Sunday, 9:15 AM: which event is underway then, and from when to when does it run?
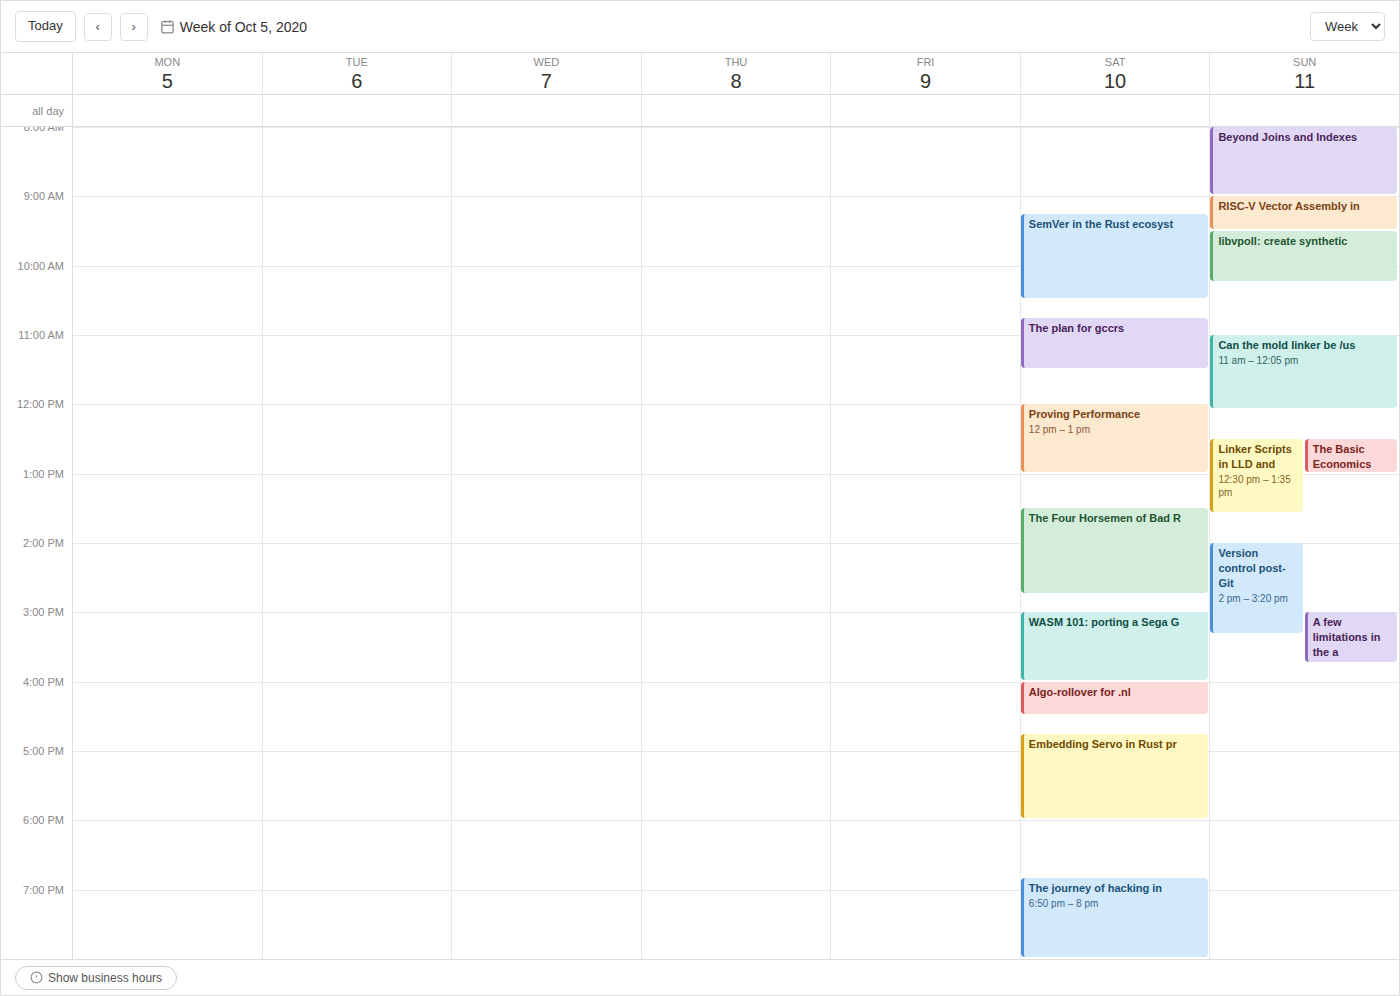
"RISC-V Vector Assembly in", 9:00 AM to 9:30 AM